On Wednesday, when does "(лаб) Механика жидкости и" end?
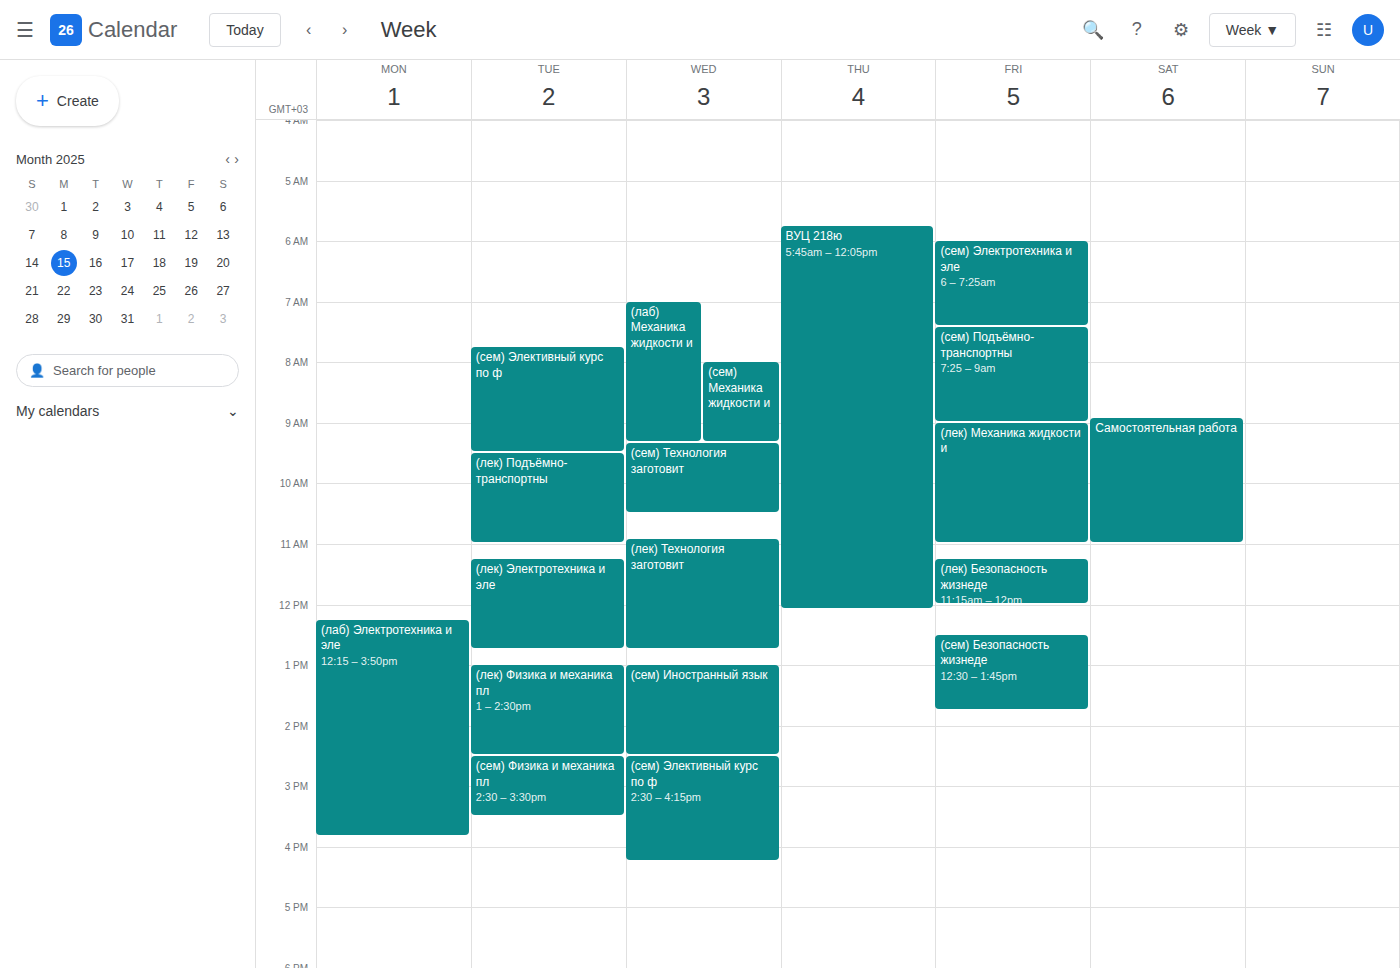
9:20 AM